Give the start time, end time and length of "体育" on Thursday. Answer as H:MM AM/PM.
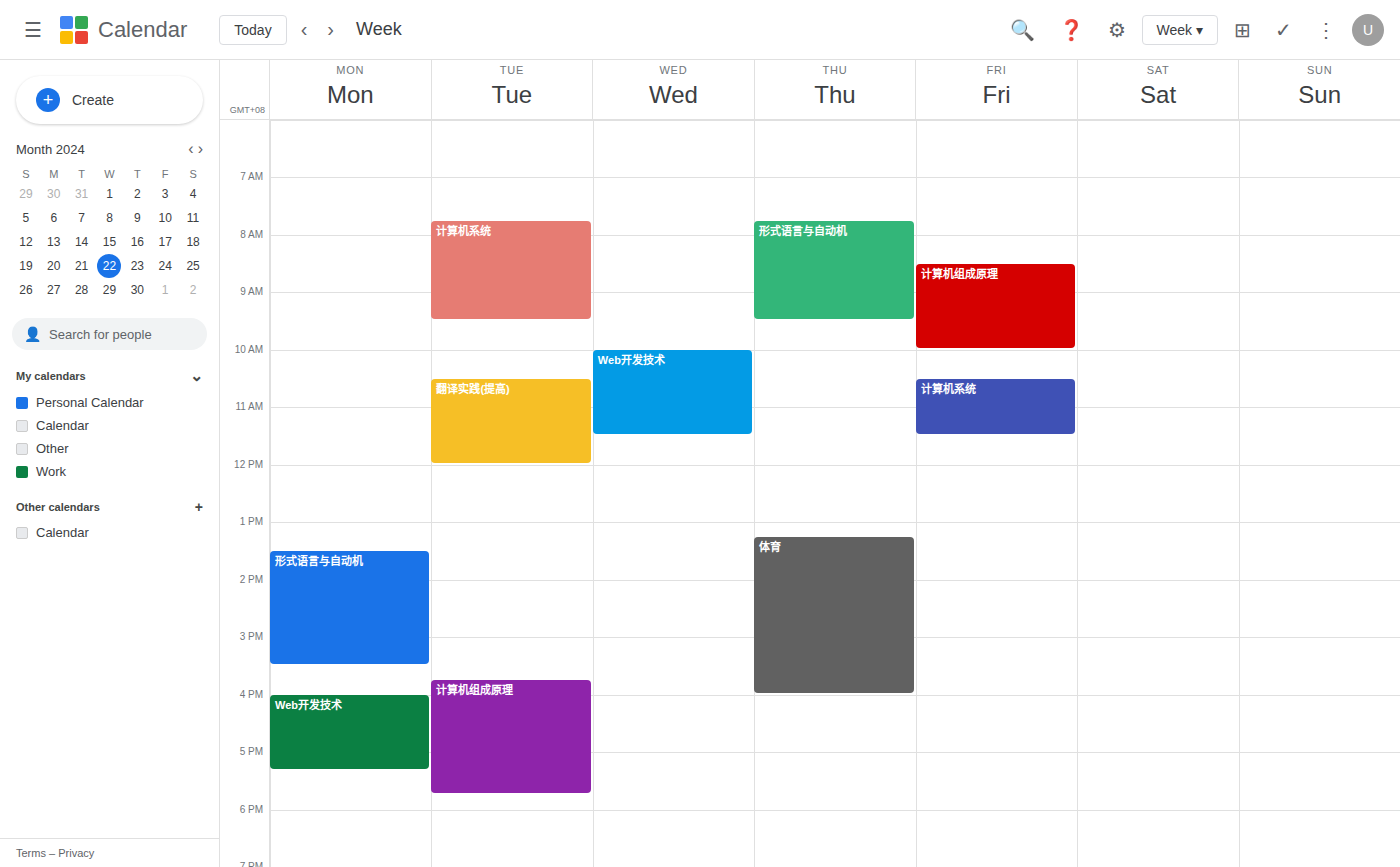
1:15 PM to 4:00 PM, 2 hours 45 minutes